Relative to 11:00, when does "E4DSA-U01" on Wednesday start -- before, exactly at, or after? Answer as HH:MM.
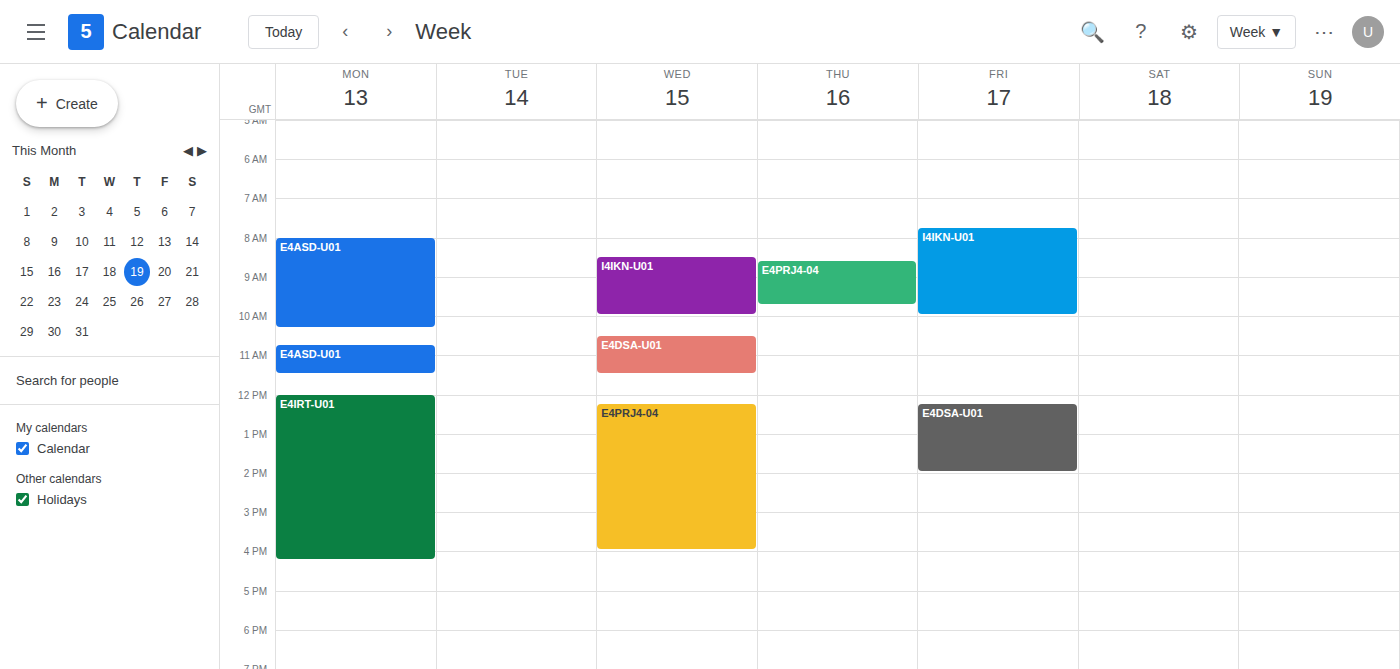
10:30 -- before 11:00, 30 minutes above the 11:00 line.